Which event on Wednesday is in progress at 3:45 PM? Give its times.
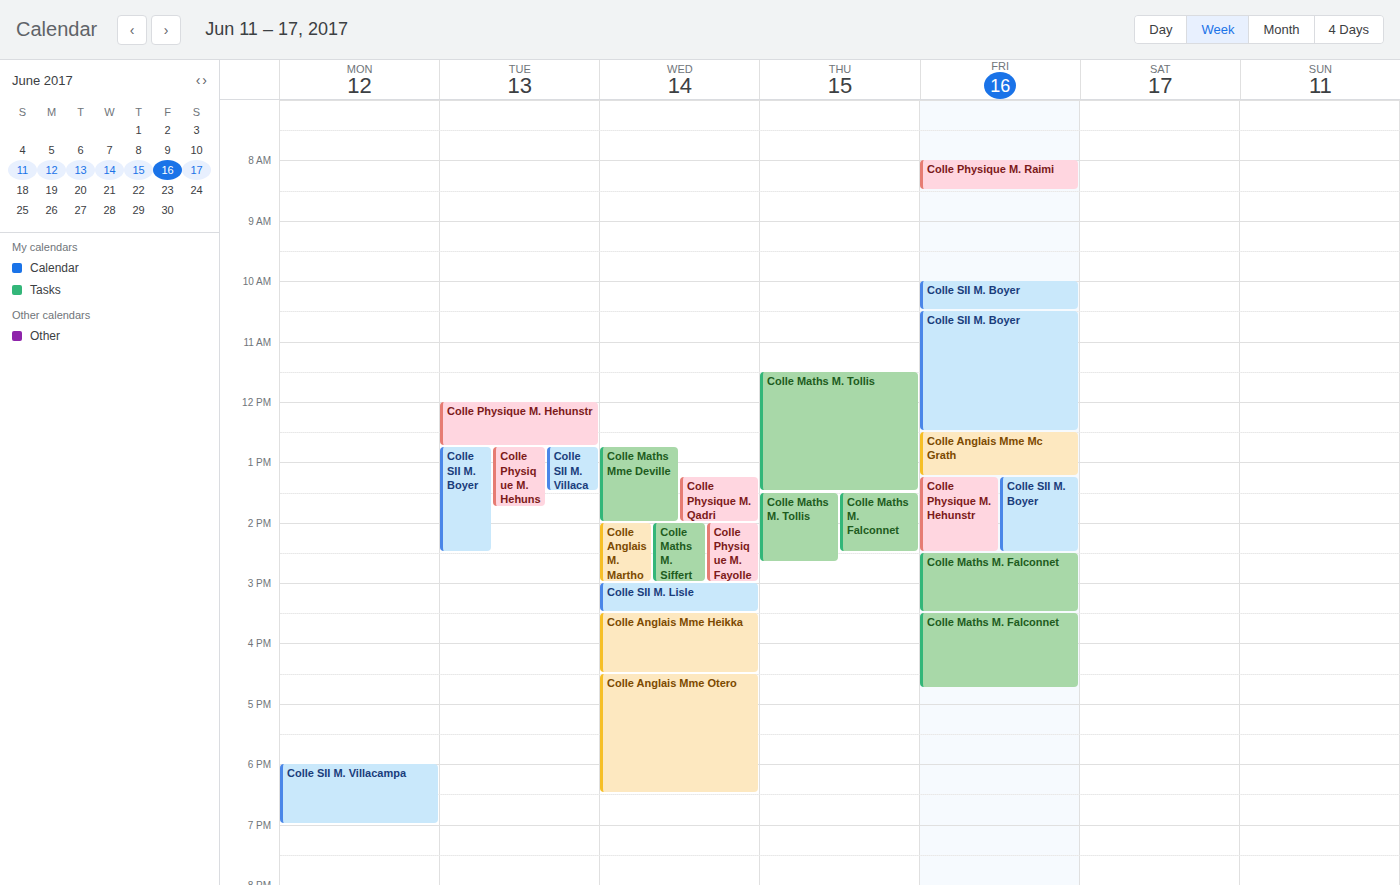
"Colle Anglais Mme Heikka", 3:30 PM to 4:30 PM